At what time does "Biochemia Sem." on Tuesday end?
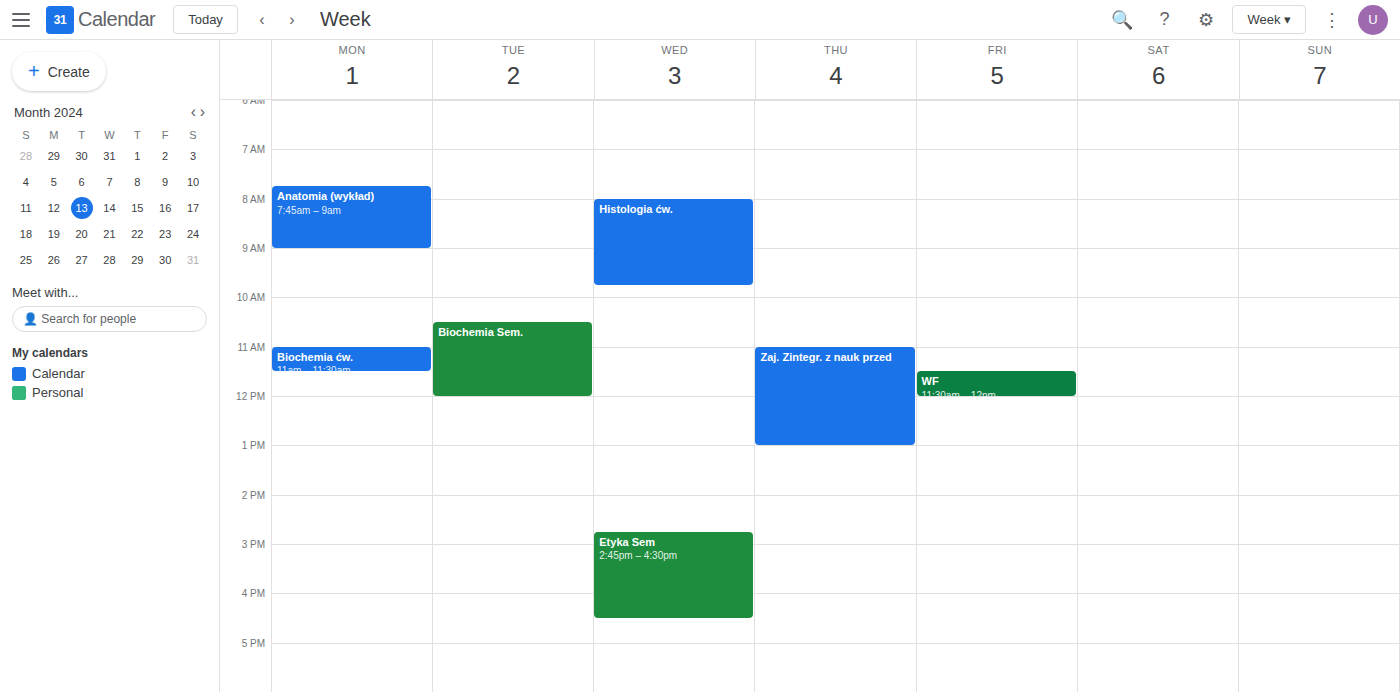
12:00 PM